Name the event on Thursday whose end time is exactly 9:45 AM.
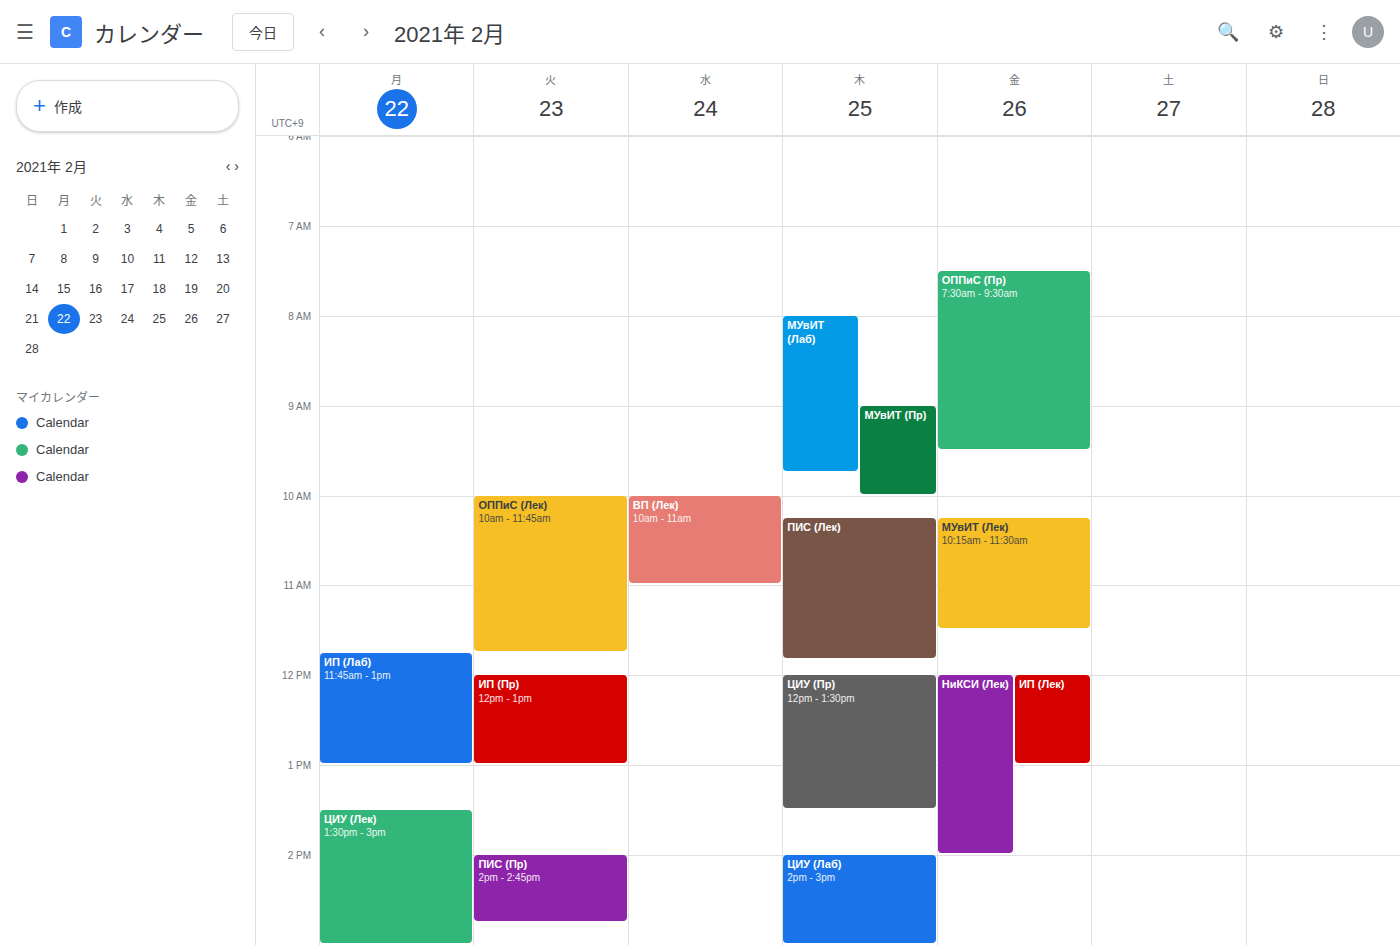
"МУвИТ (Лаб)"